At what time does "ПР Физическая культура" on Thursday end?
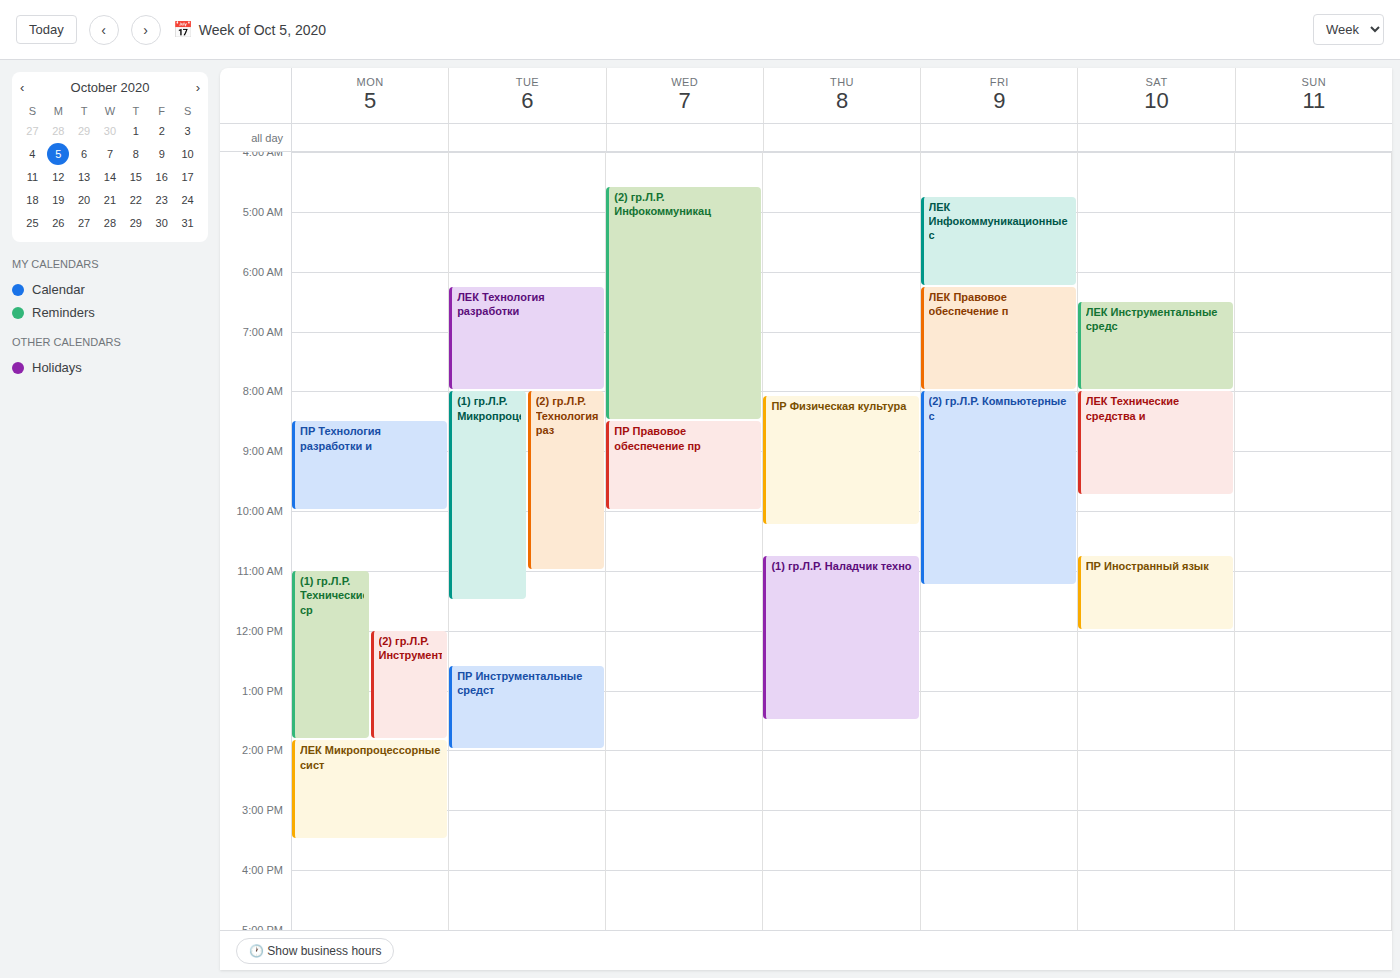
10:15 AM